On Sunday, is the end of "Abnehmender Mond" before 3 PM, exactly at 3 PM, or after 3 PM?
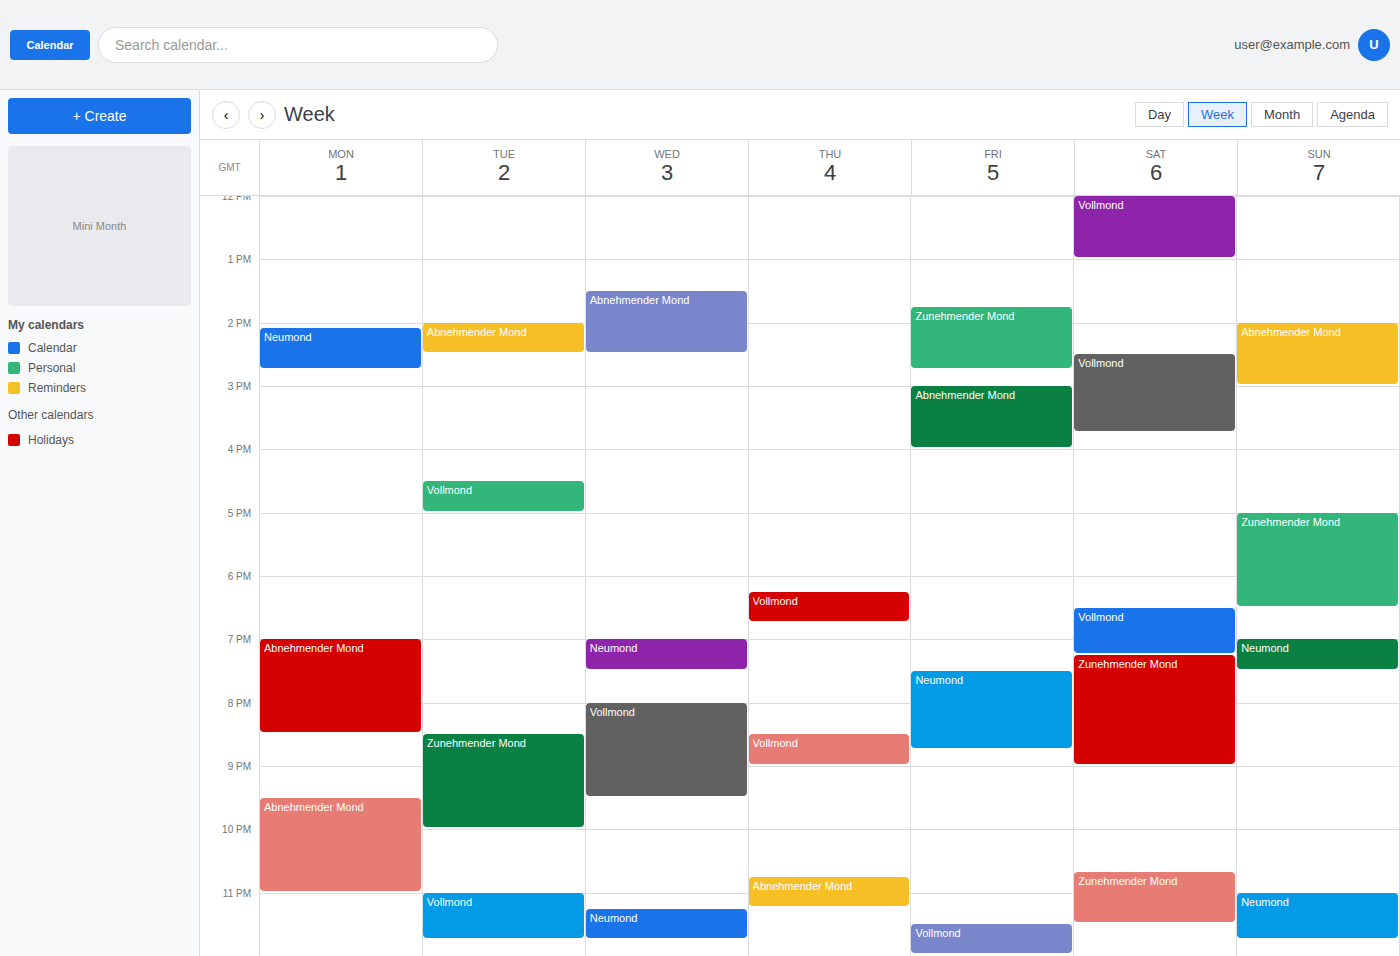
3:00 PM -- exactly at 3 PM, on the 3 PM line.